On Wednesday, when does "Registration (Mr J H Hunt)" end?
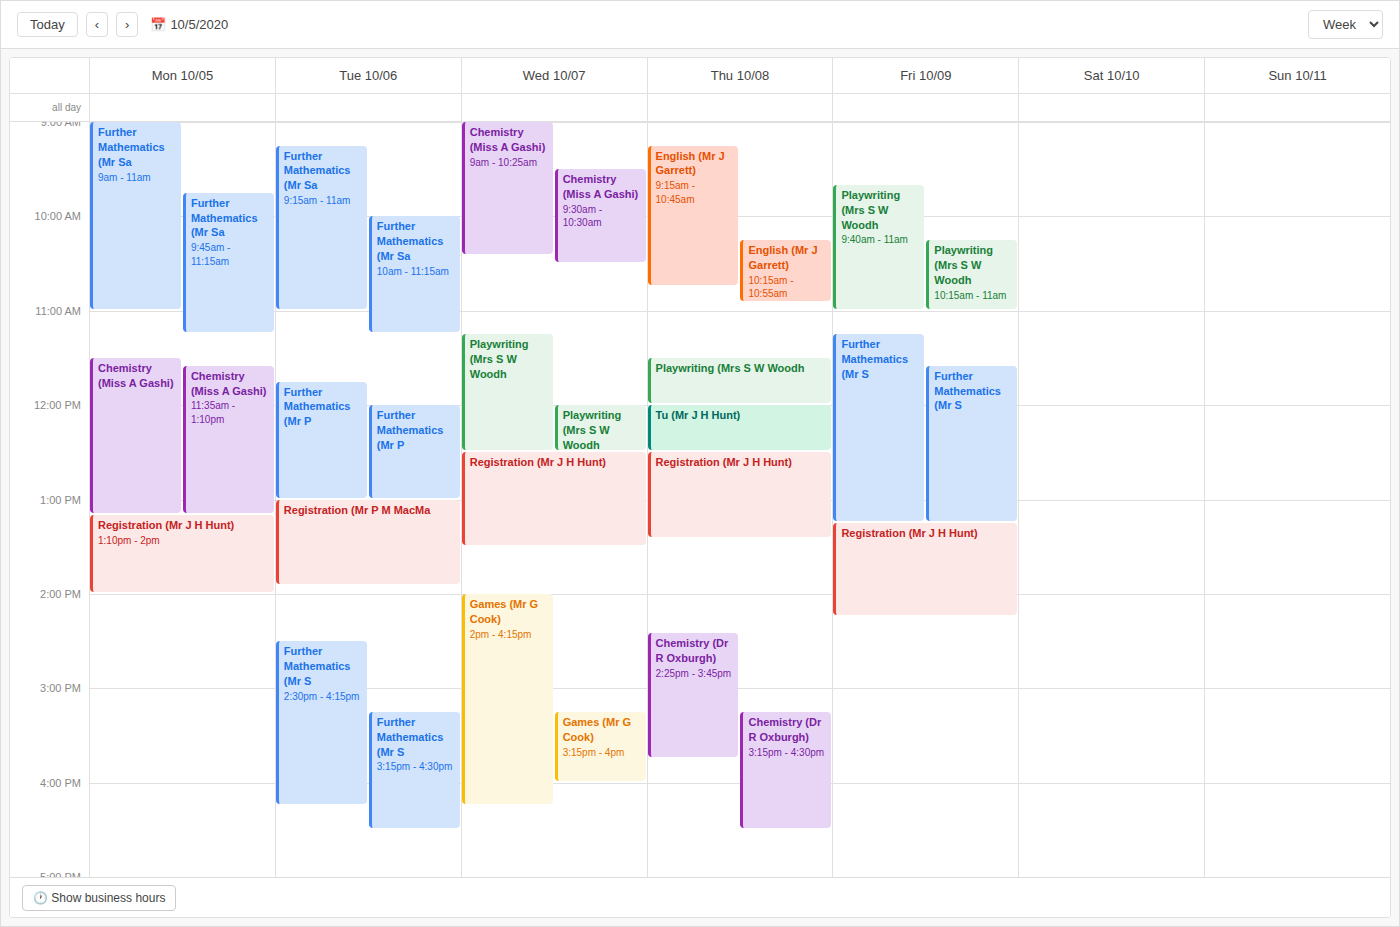
1:30 PM